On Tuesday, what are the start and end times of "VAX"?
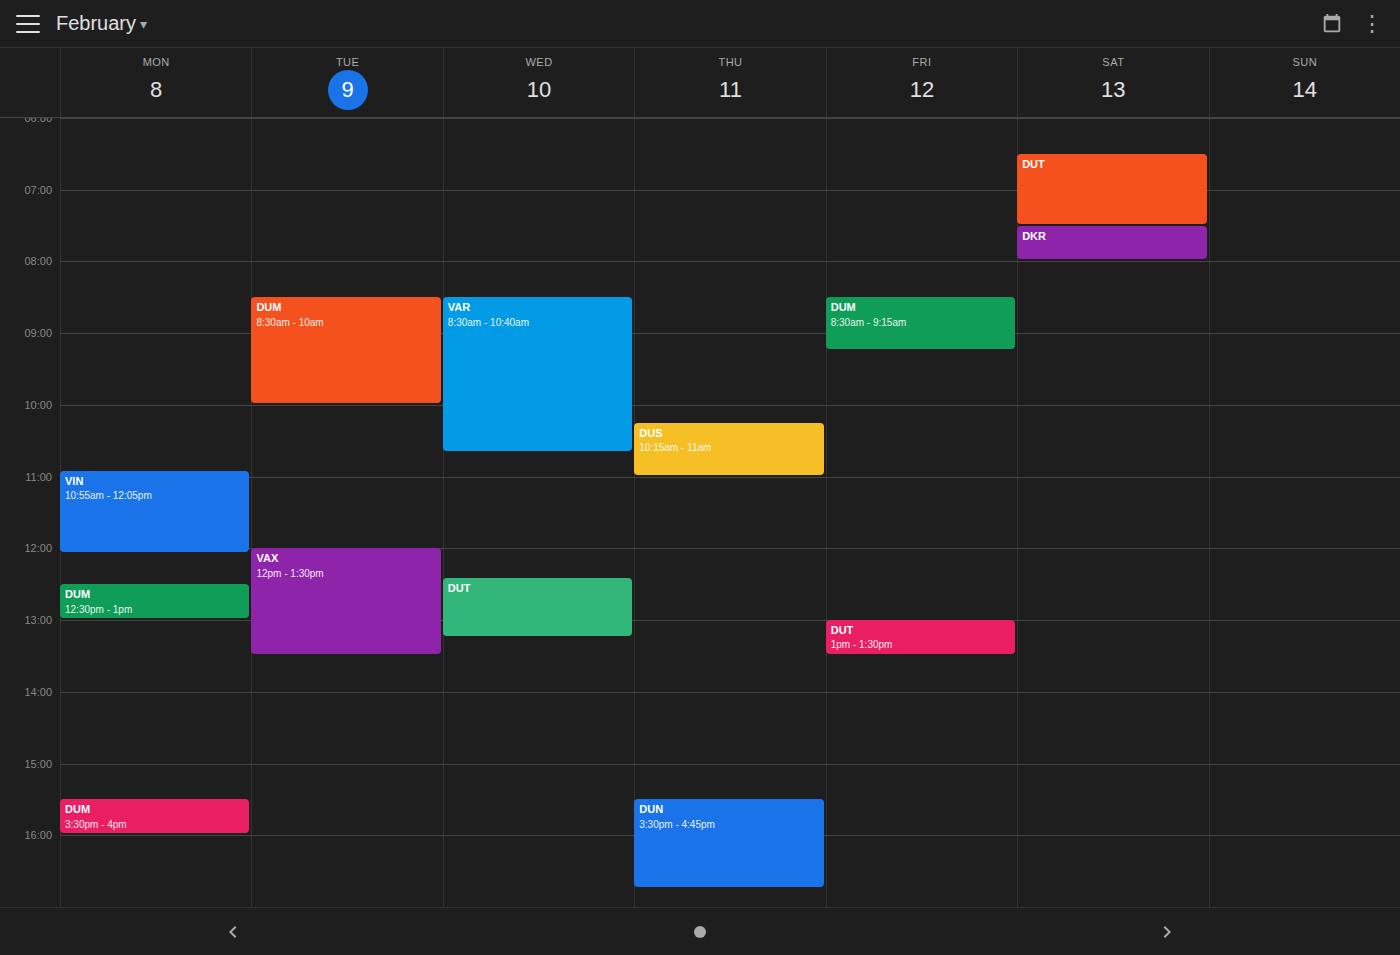
12:00 to 13:30